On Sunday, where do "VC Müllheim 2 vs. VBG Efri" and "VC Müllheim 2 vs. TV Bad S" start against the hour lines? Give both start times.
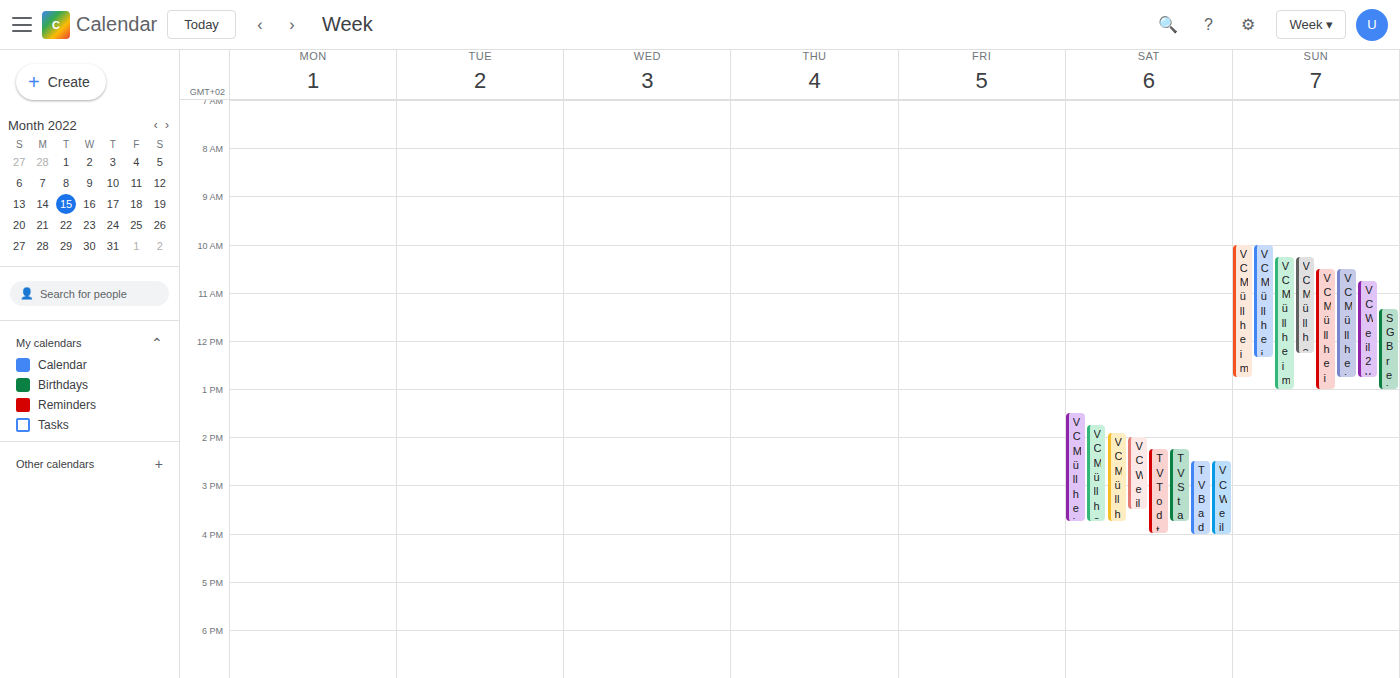
"VC Müllheim 2 vs. VBG Efri": 10:00 AM, exactly on the 10 AM line. "VC Müllheim 2 vs. TV Bad S": 10:15 AM, neither: a quarter of the way from the 10 AM line to the 11 AM line.